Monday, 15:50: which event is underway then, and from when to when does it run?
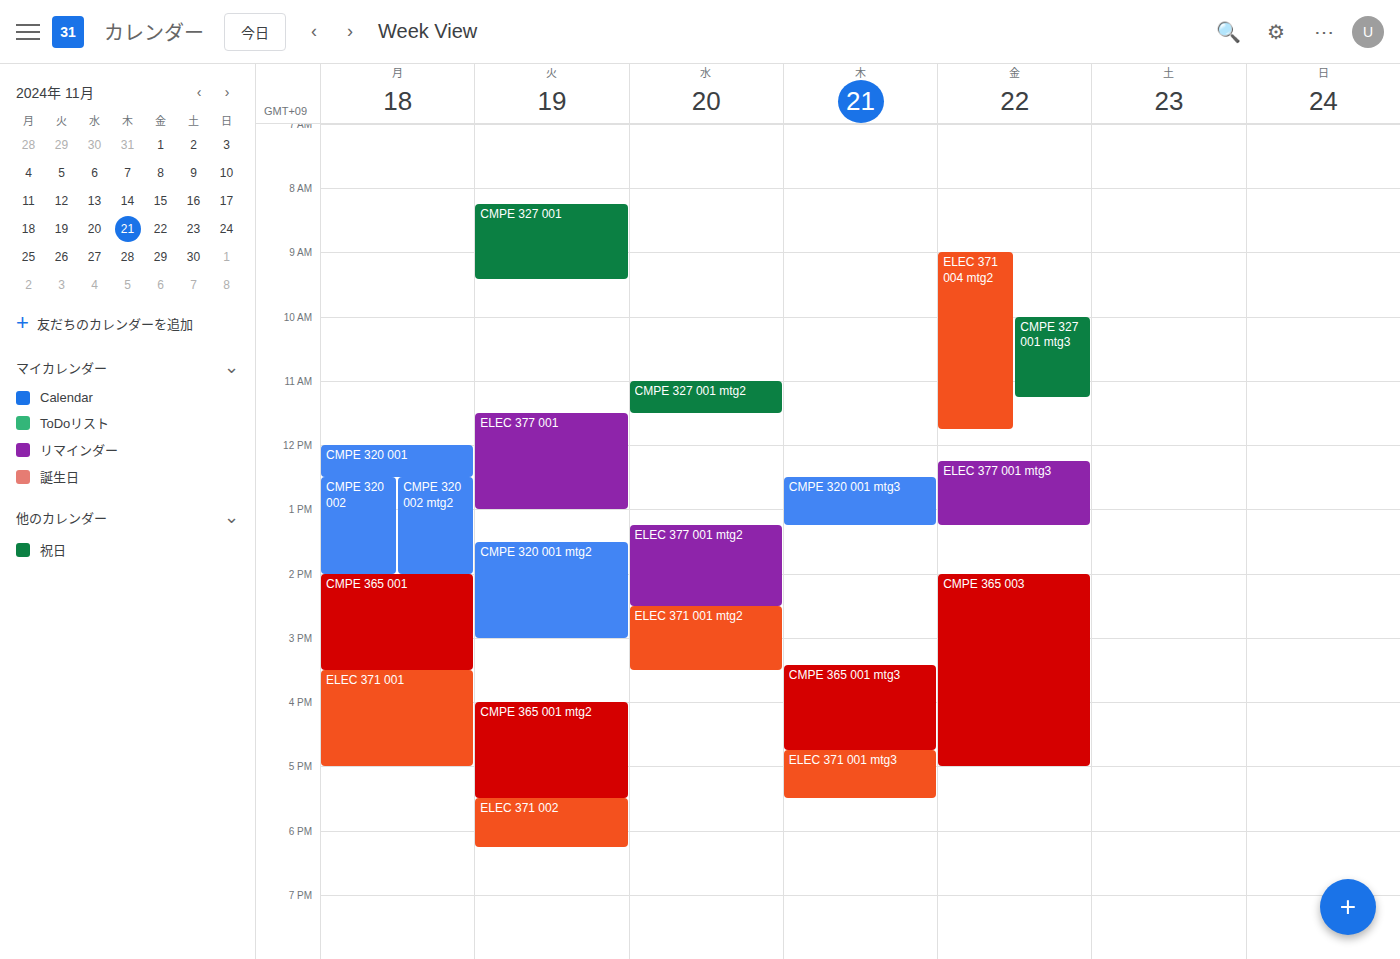
"ELEC 371 001", 15:30 to 17:00